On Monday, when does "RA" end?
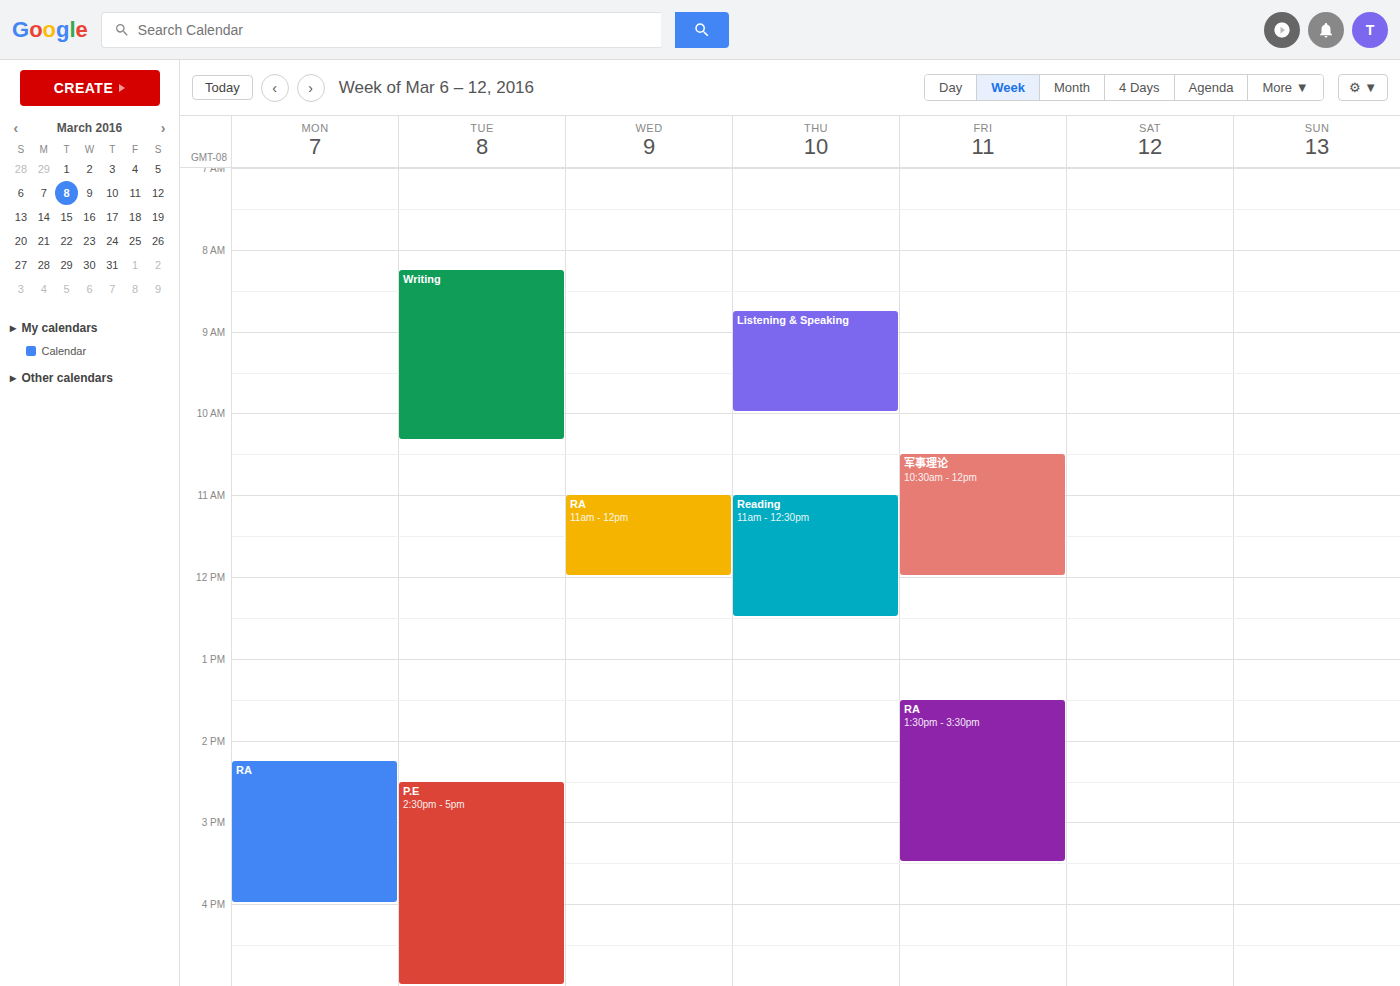
16:00